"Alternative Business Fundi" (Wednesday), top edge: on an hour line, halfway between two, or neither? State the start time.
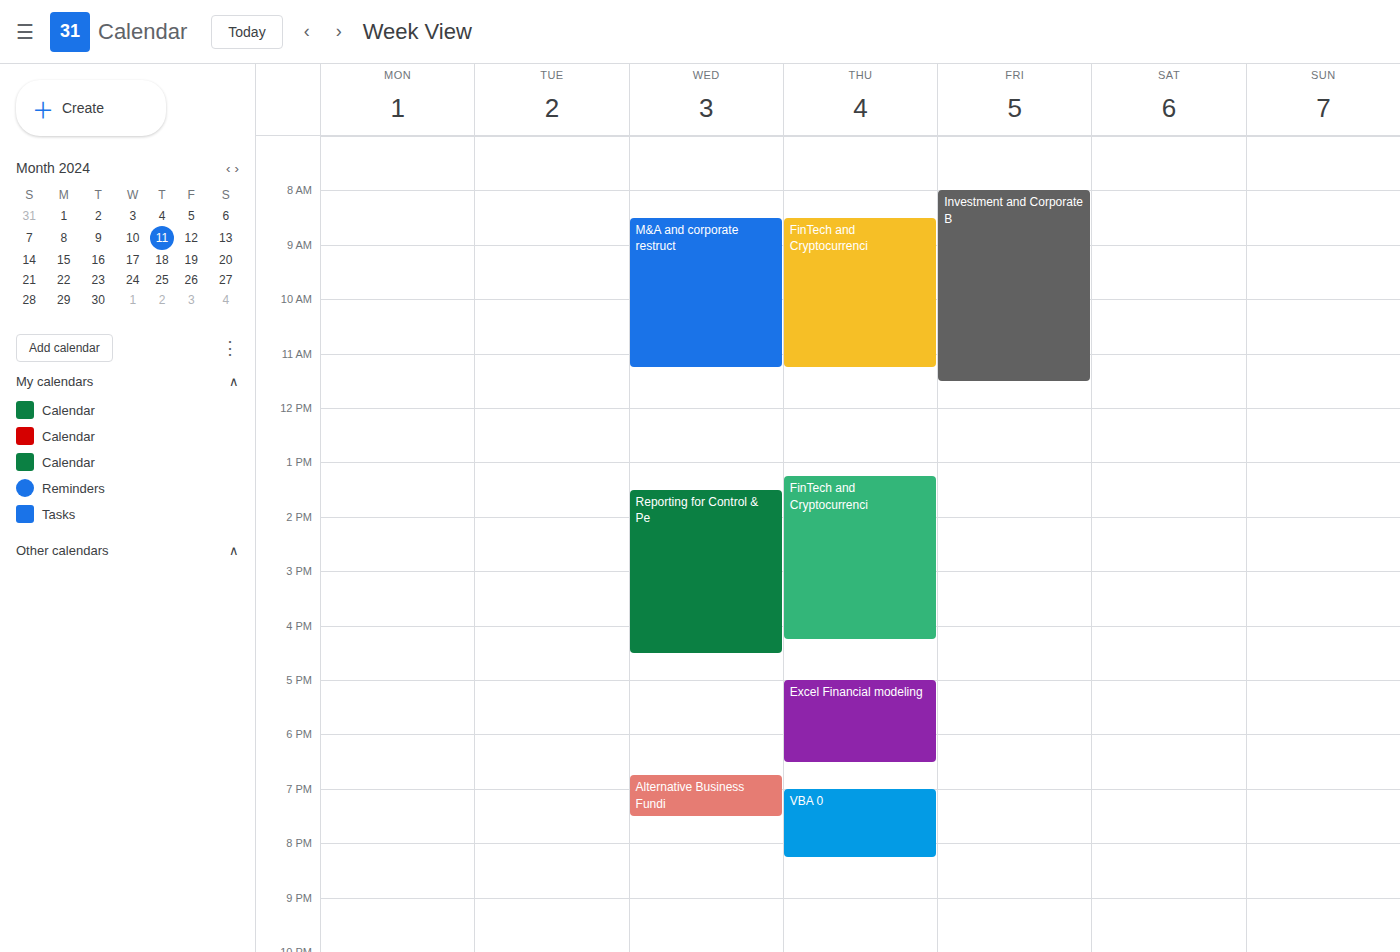
18:45 -- neither: three quarters of the way from the 18:00 line to the 19:00 line.